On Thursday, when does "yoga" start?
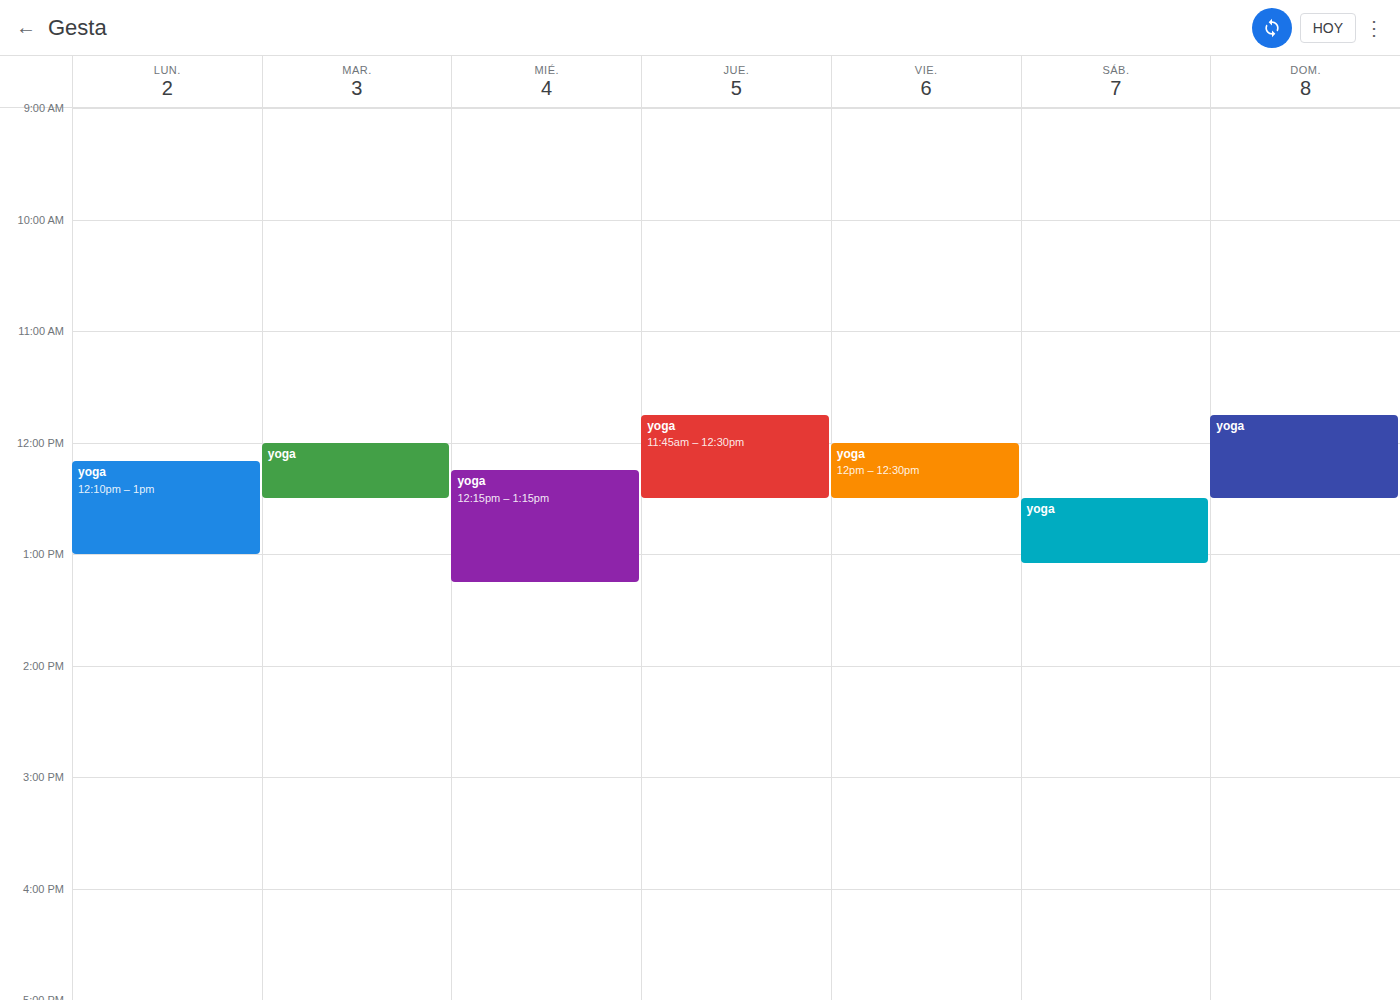
11:45 AM